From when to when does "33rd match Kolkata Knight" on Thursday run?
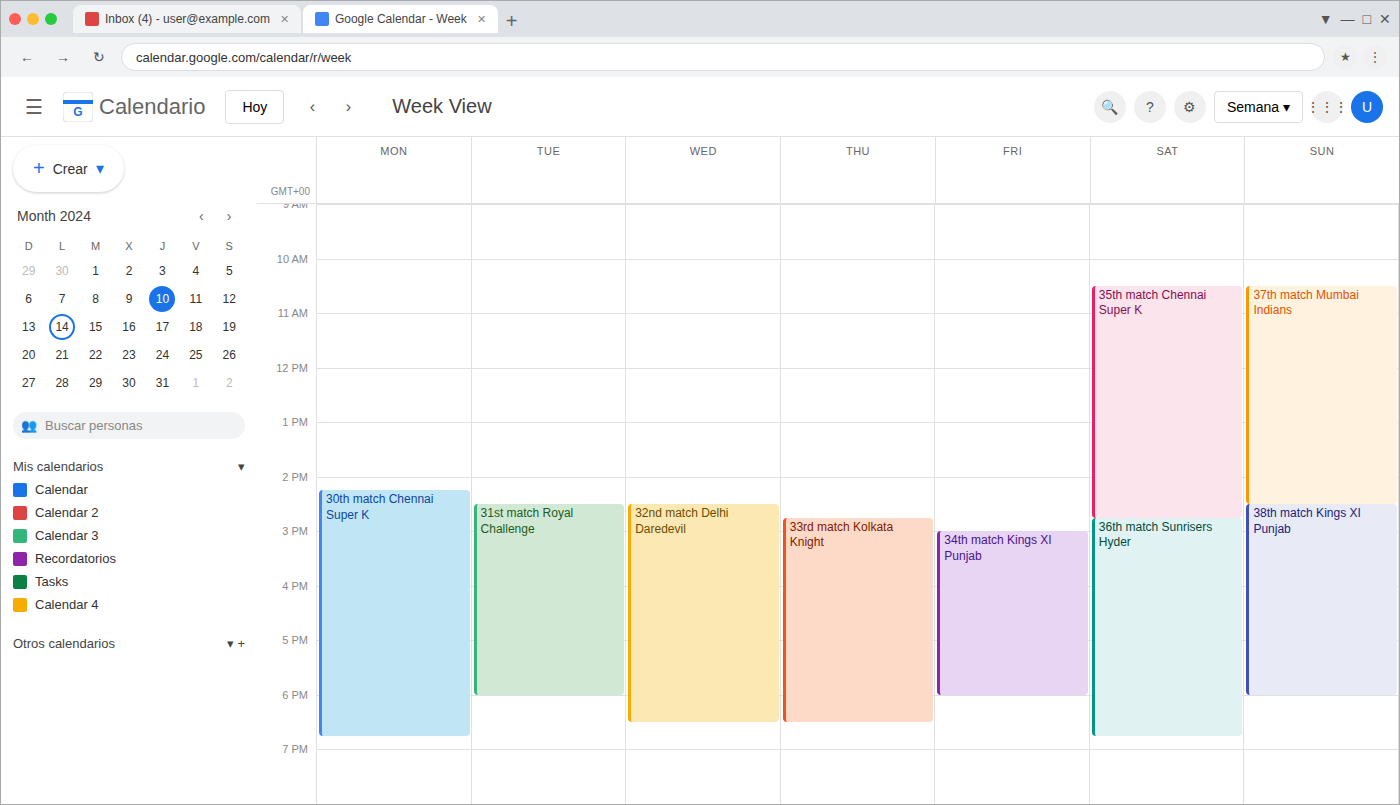
2:45 PM to 6:30 PM